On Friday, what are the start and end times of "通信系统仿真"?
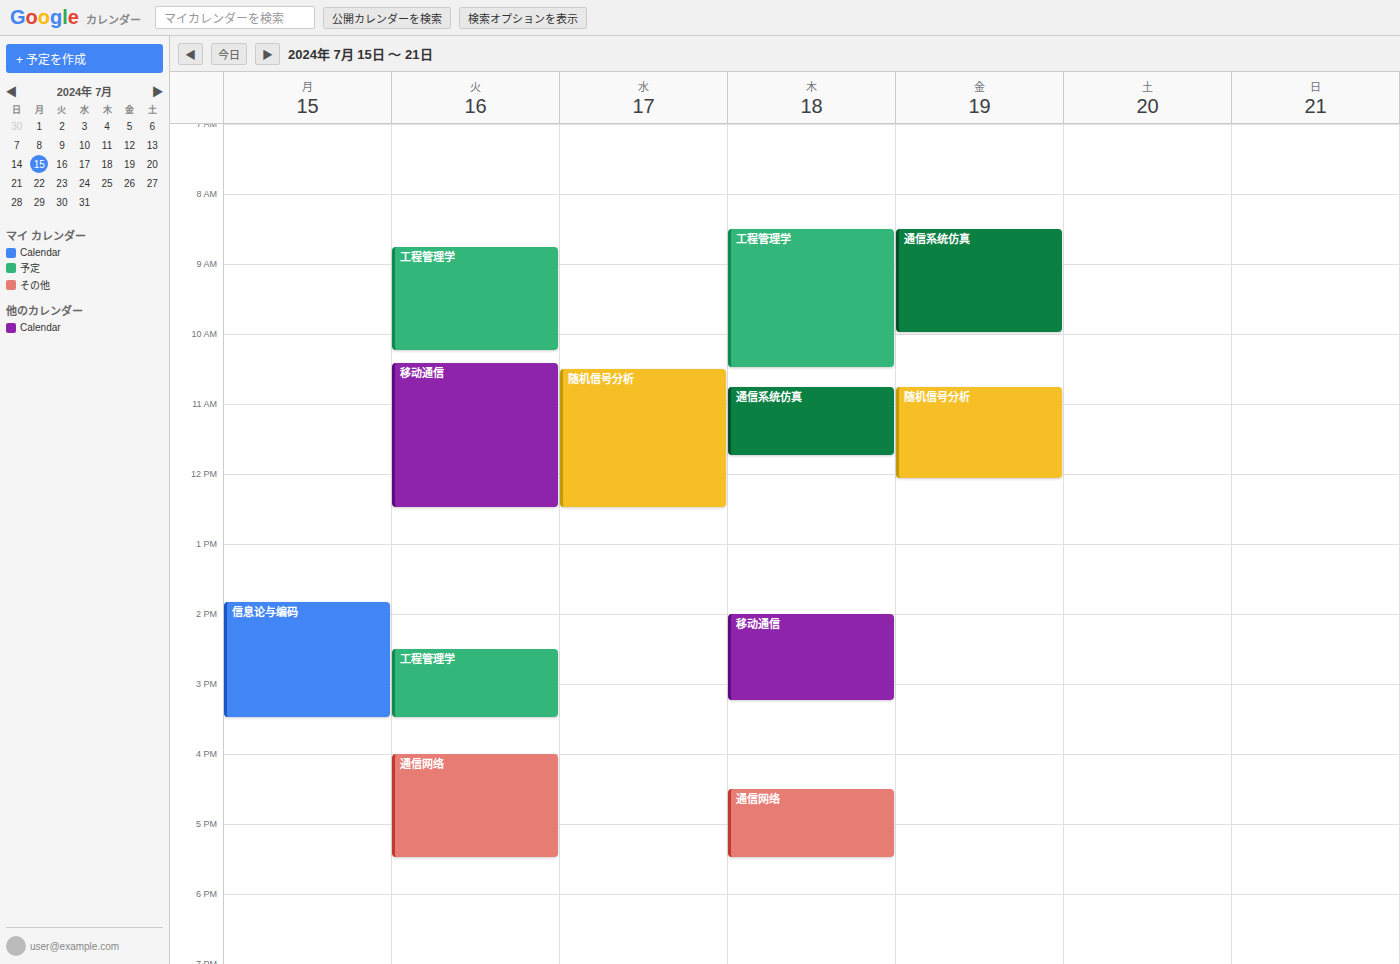
8:30 AM to 10:00 AM